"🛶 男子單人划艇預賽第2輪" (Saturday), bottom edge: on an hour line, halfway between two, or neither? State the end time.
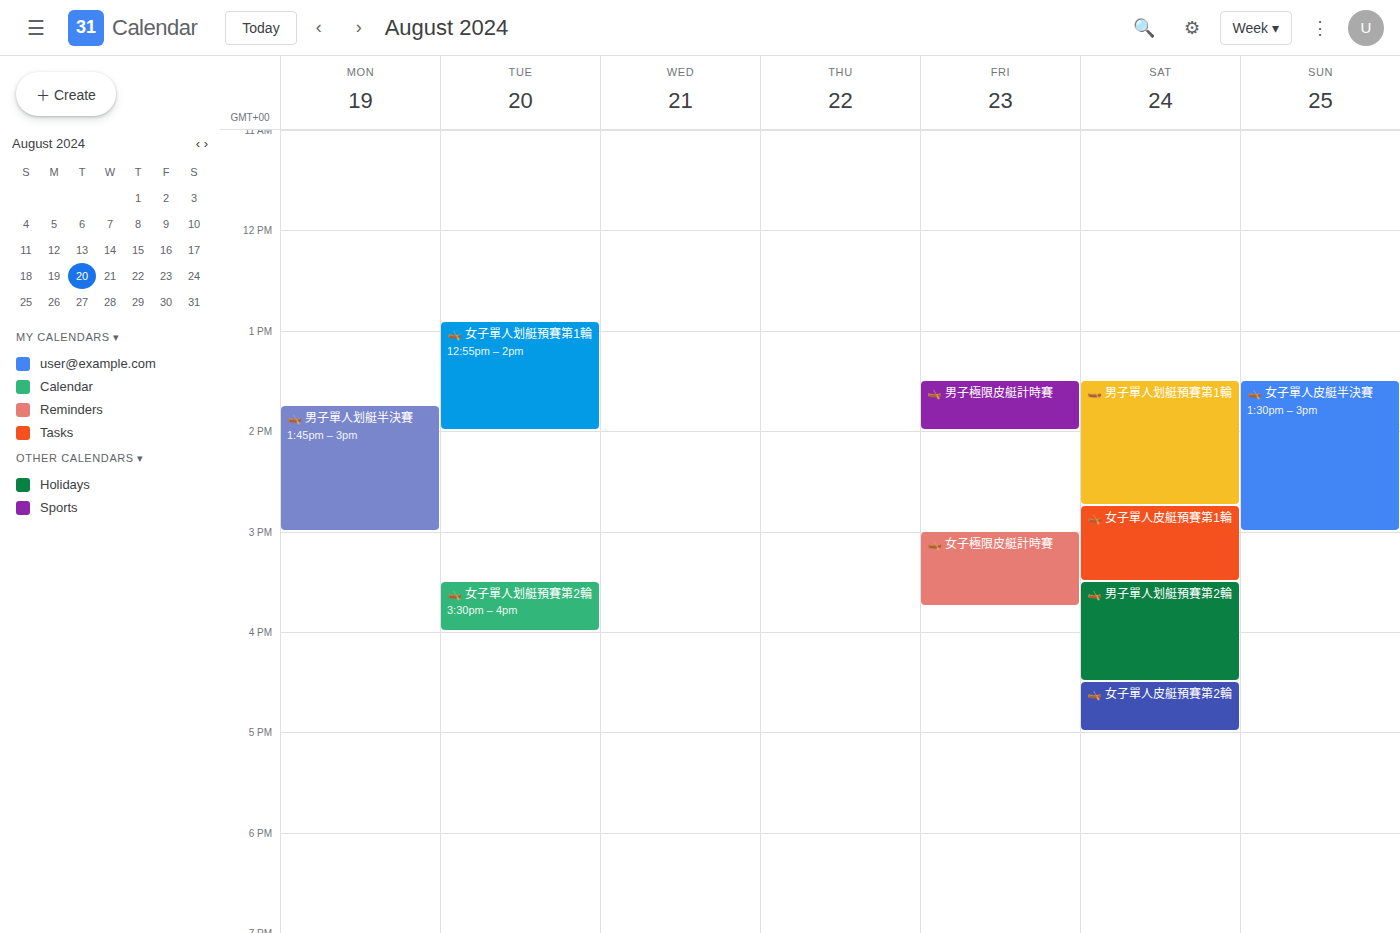
4:30 PM -- halfway between the 4 PM and 5 PM lines.